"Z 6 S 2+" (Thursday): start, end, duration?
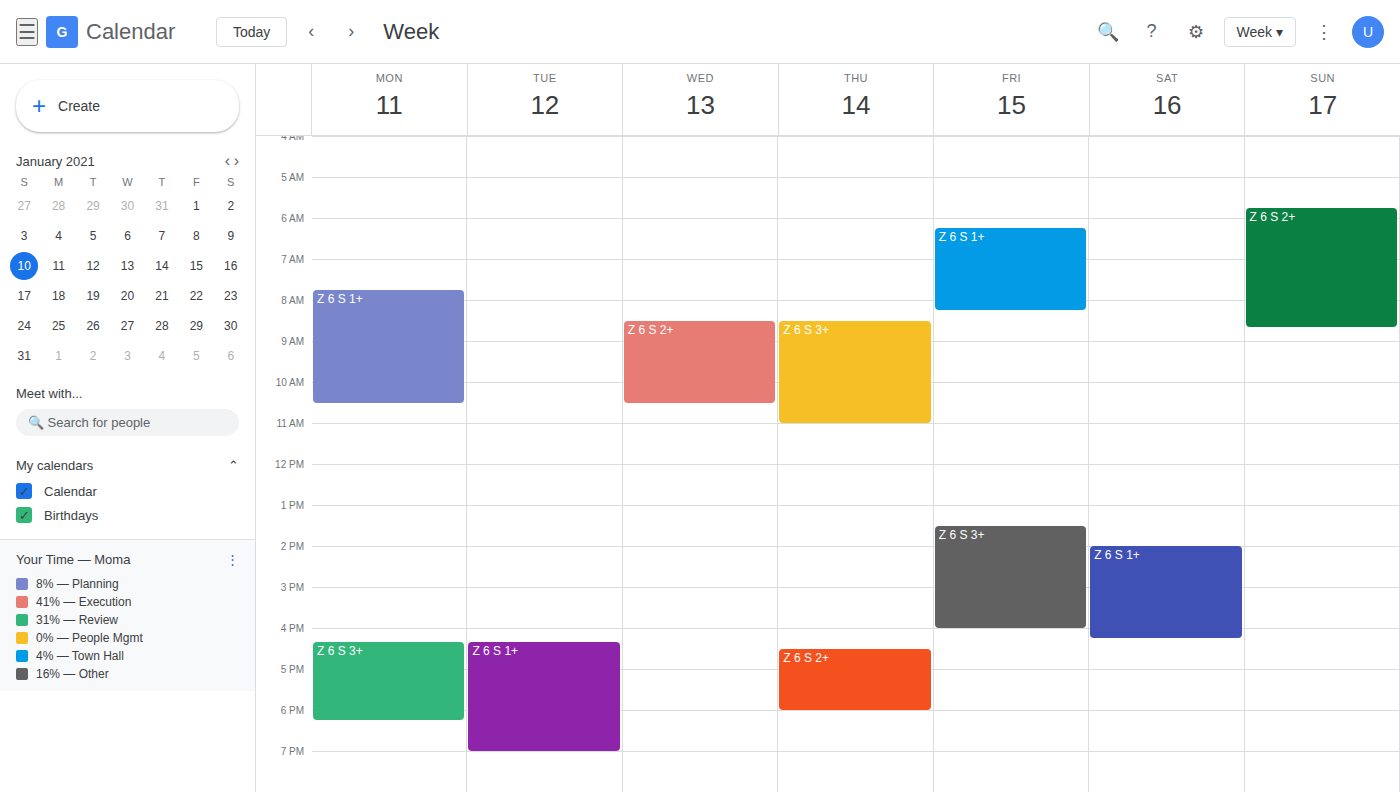
4:30 PM to 6:00 PM, 1 hour 30 minutes